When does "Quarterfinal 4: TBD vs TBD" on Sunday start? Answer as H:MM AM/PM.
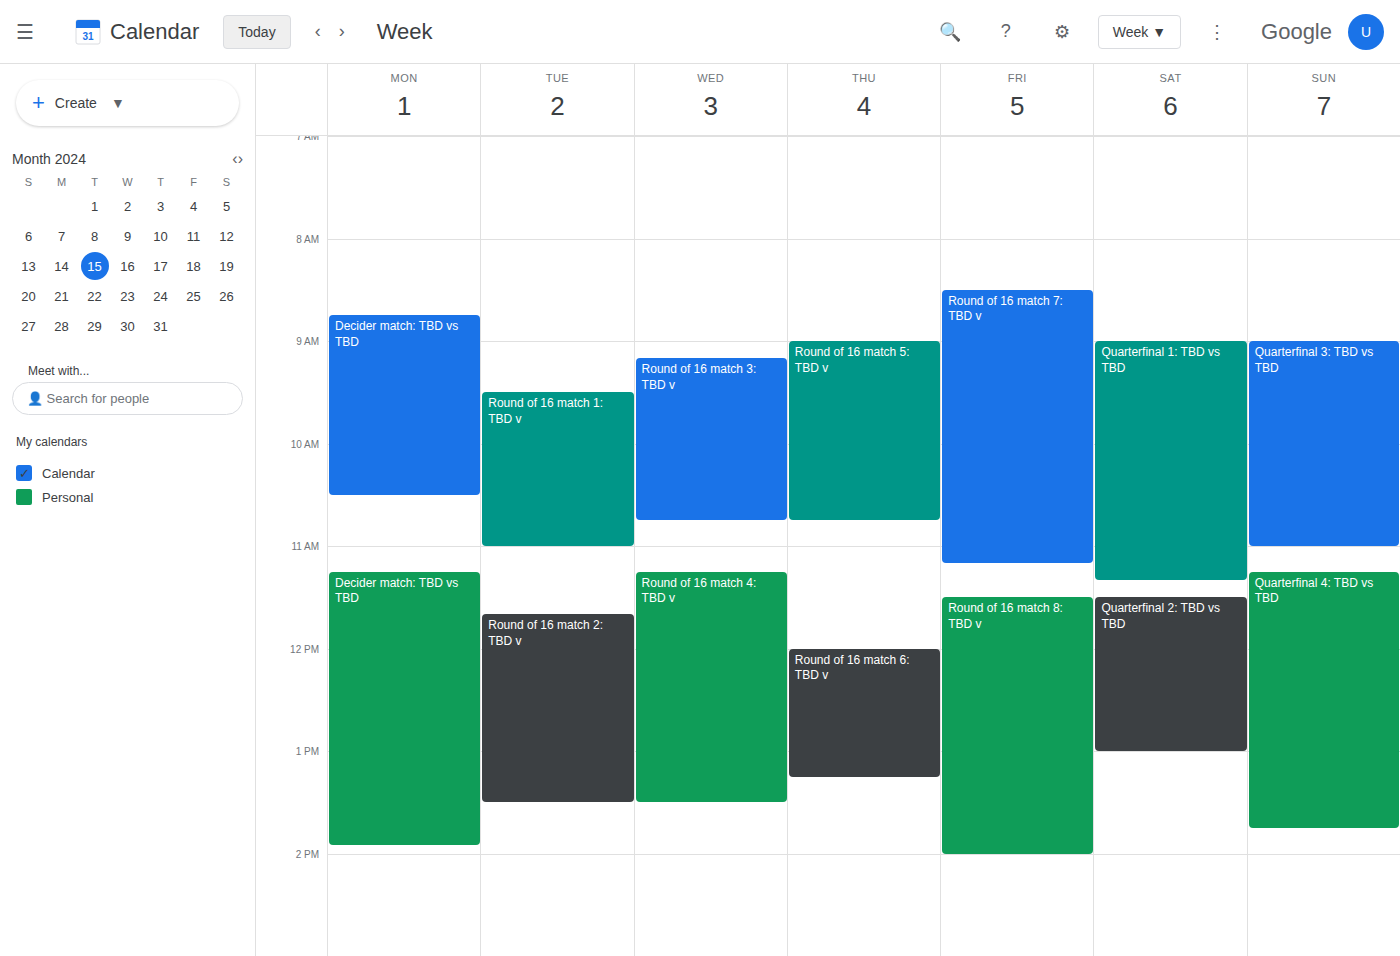
11:15 AM